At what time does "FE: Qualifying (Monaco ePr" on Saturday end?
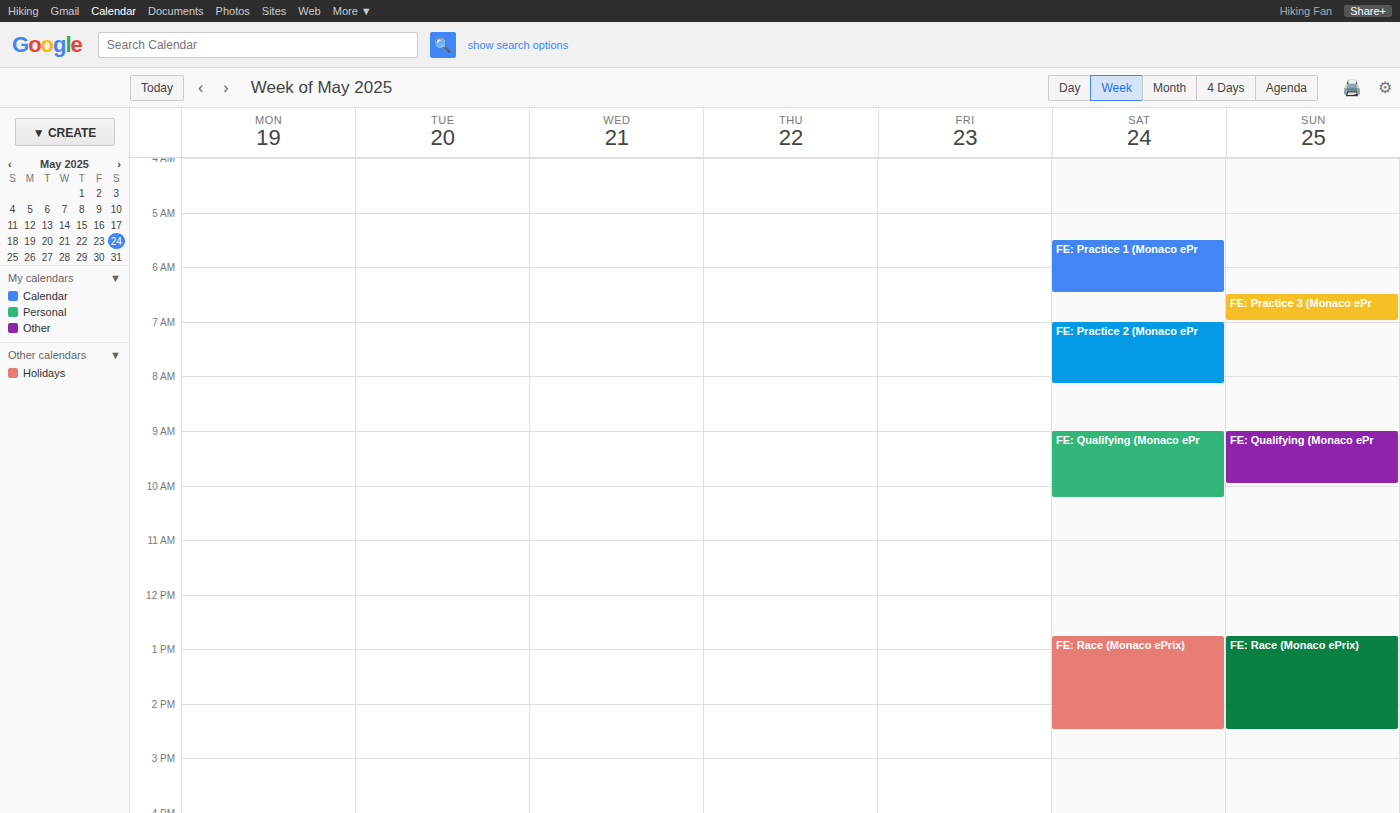
10:15 AM